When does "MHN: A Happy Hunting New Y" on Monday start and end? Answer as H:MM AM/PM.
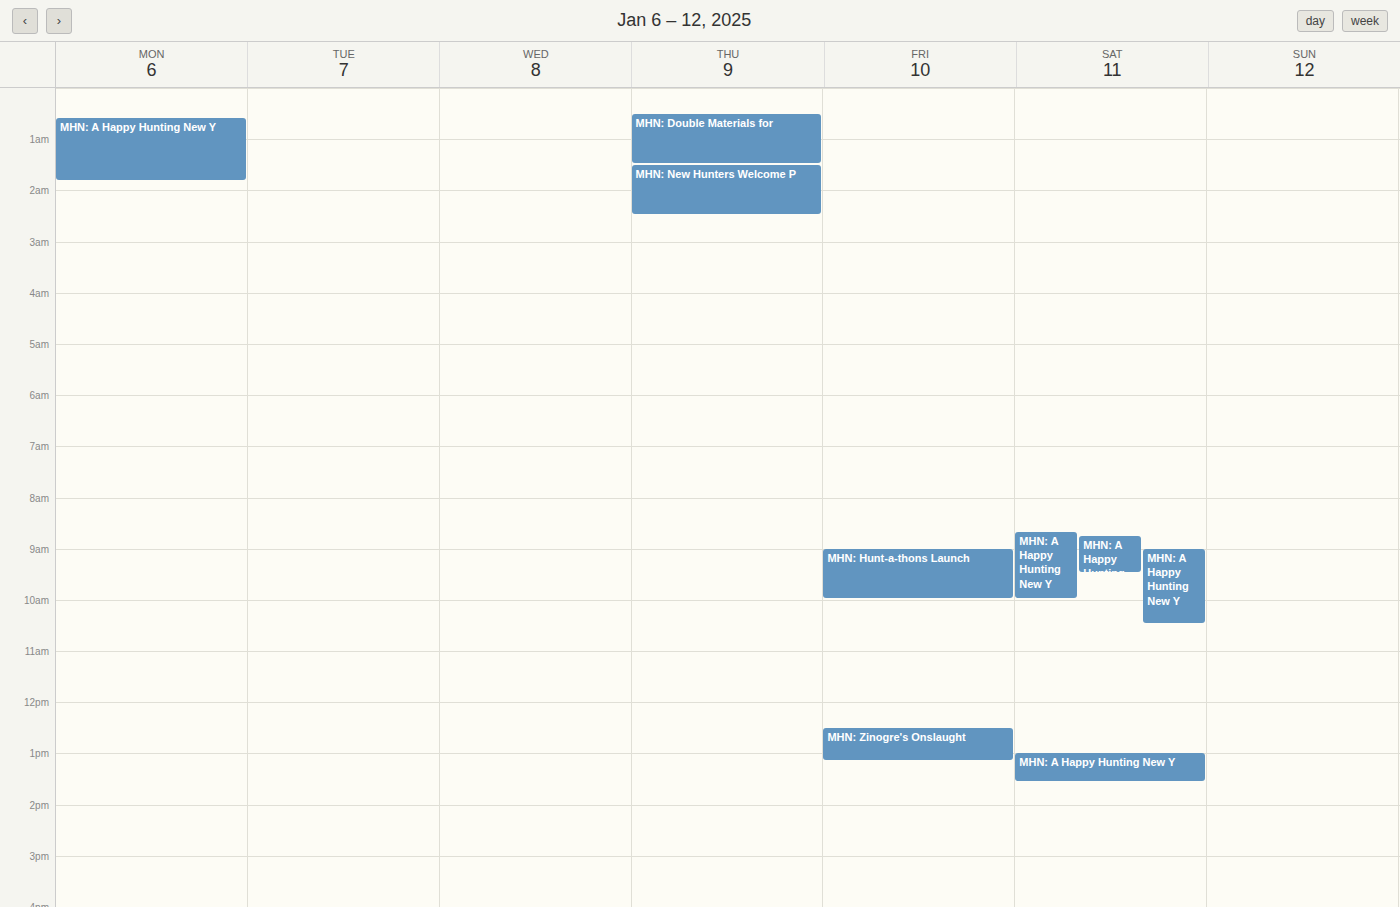
12:35 AM to 1:50 AM